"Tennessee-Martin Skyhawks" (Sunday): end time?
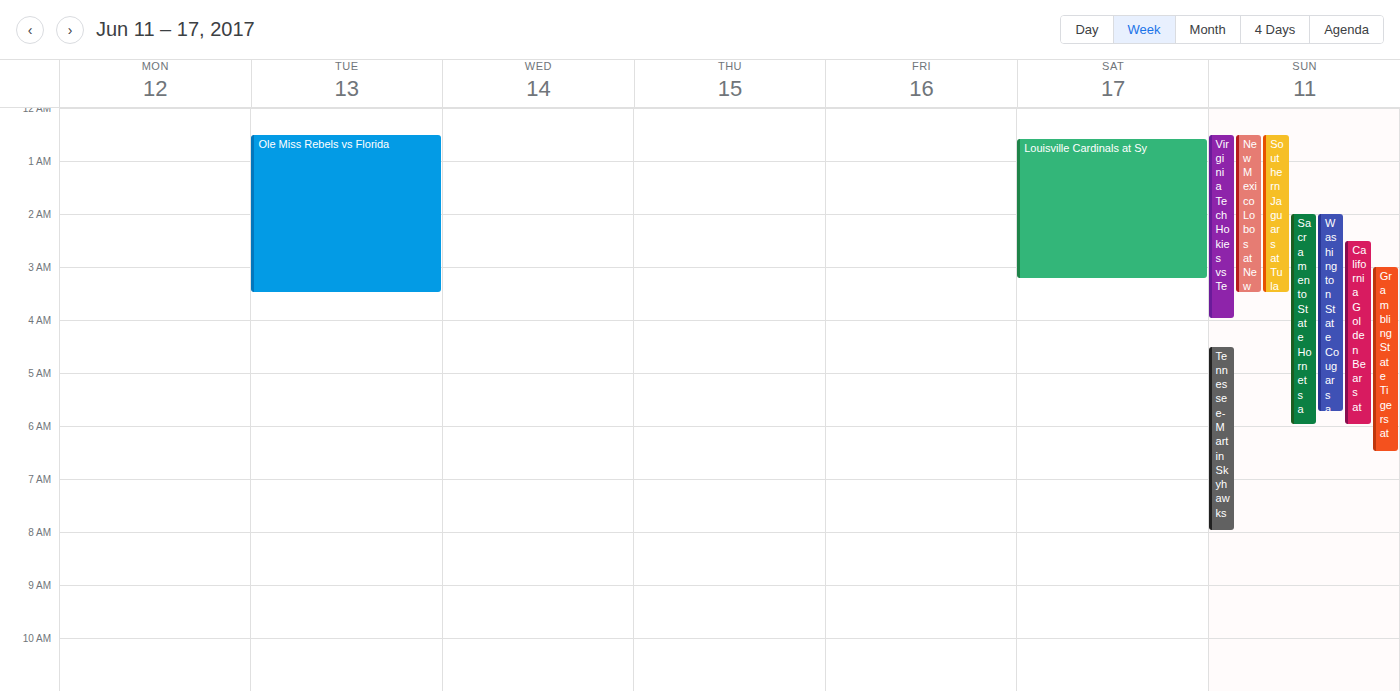
8:00 AM